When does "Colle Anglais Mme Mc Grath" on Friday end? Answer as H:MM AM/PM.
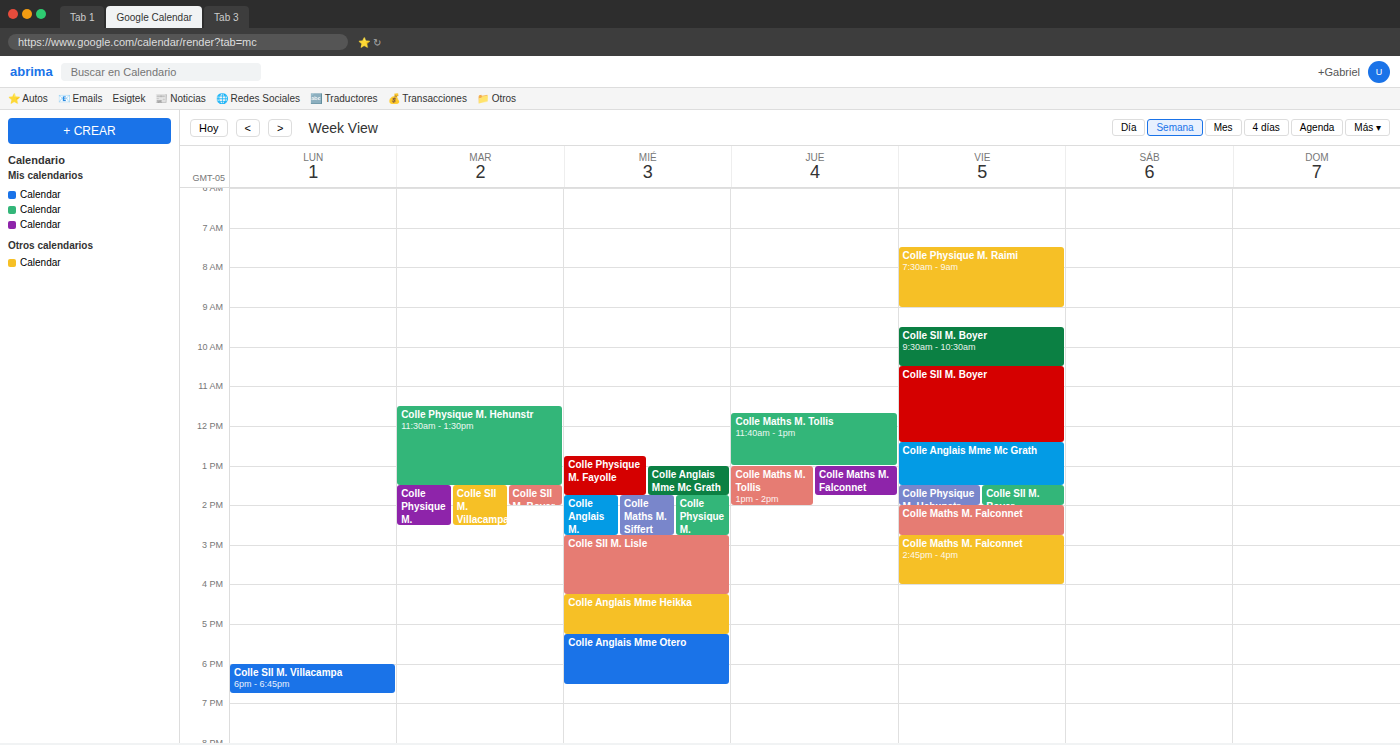
1:30 PM